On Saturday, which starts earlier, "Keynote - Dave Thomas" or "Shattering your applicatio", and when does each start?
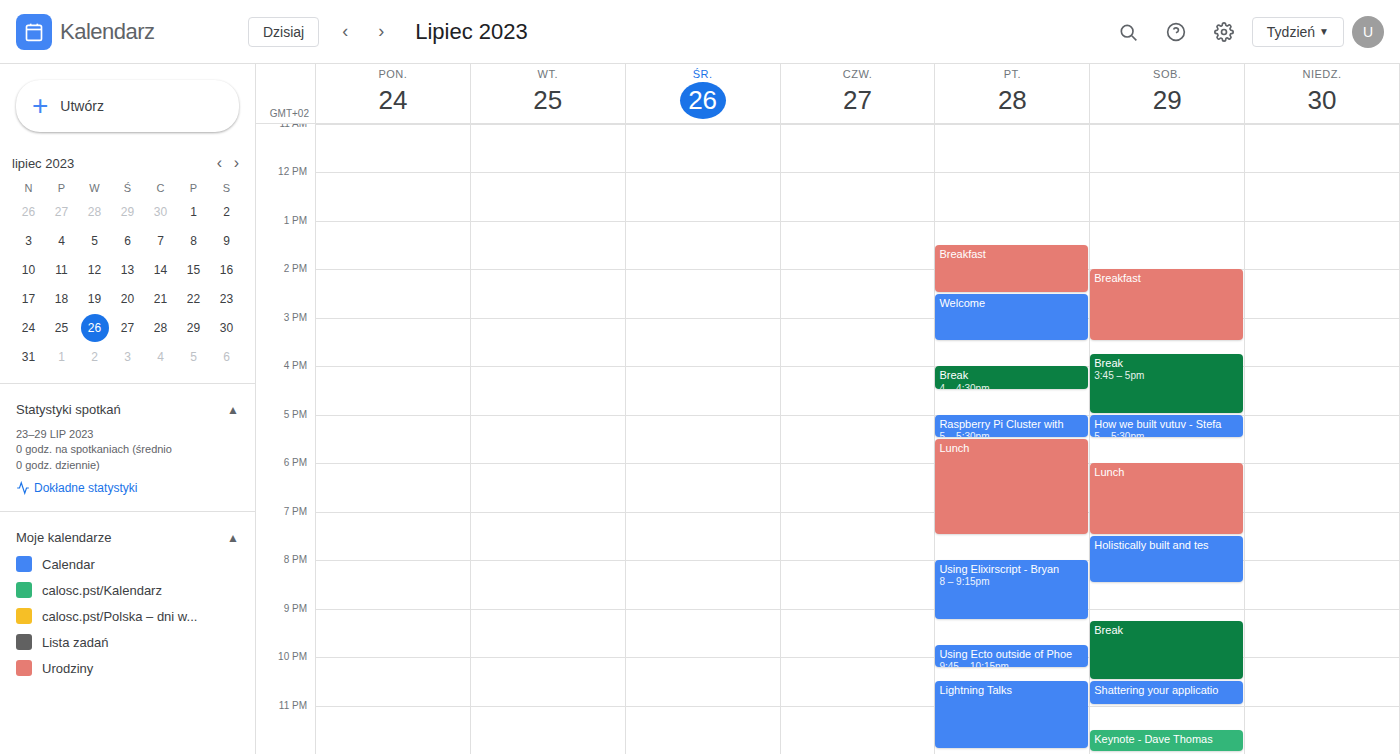
"Shattering your applicatio" 10:30 PM; "Keynote - Dave Thomas" 11:30 PM.